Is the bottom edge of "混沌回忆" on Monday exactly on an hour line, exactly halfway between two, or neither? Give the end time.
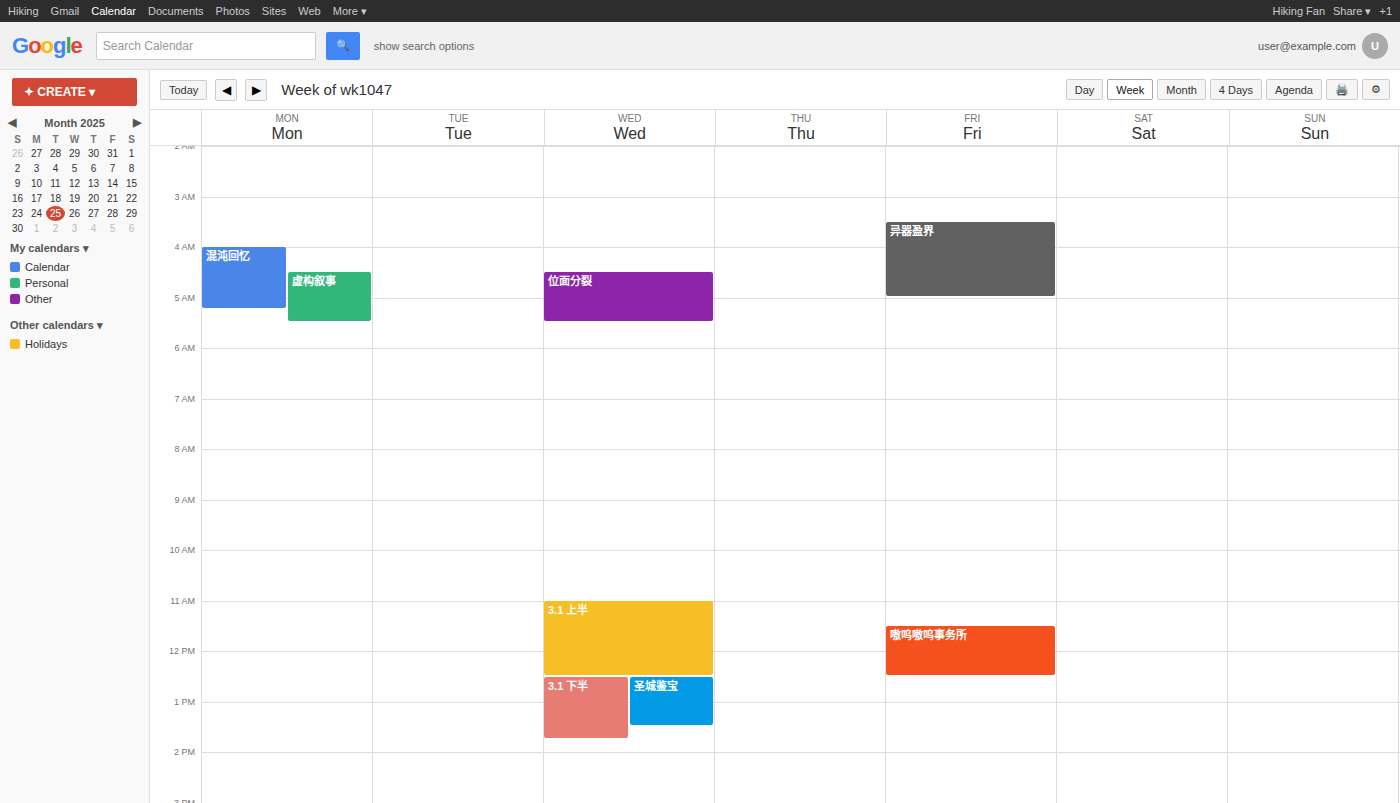
05:15 -- neither: a quarter of the way from the 05:00 line to the 06:00 line.